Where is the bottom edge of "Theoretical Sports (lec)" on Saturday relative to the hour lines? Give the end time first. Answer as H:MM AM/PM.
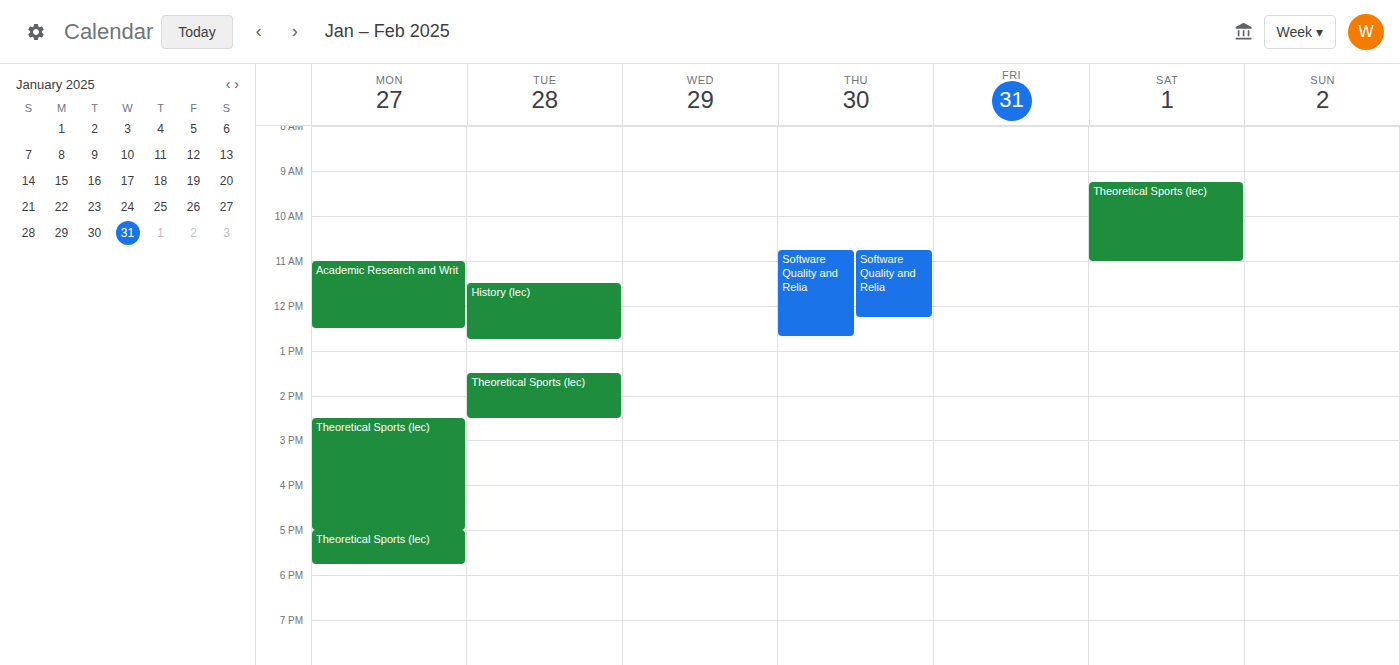
11:00 AM -- exactly on the 11 AM line.